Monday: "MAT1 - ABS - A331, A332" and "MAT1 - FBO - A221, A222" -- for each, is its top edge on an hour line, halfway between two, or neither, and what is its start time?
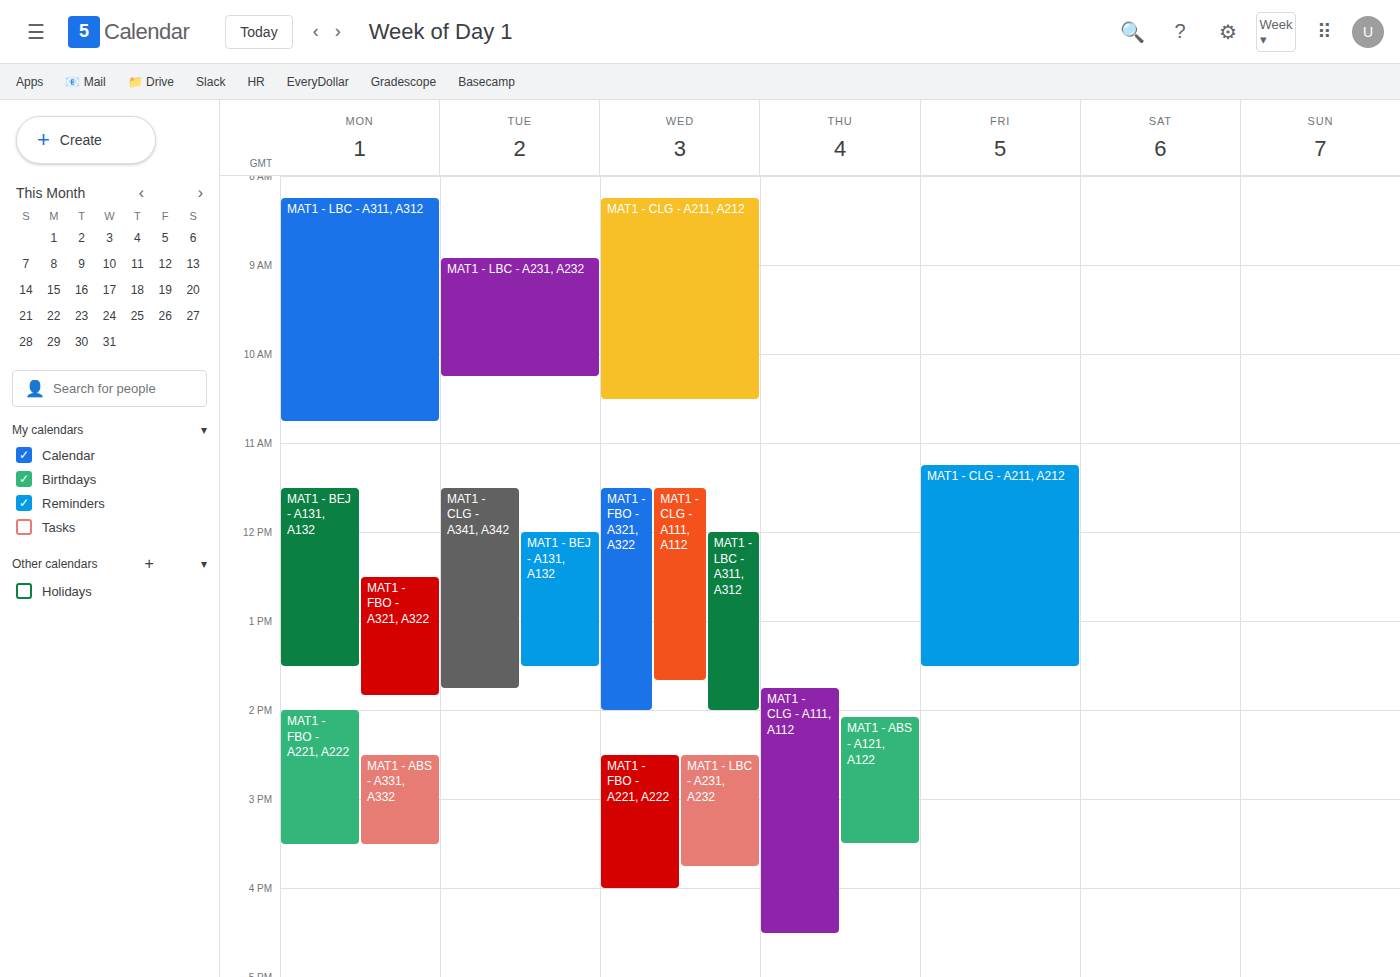
"MAT1 - ABS - A331, A332": 2:30 PM, halfway between the 2 PM and 3 PM lines. "MAT1 - FBO - A221, A222": 2:00 PM, exactly on the 2 PM line.